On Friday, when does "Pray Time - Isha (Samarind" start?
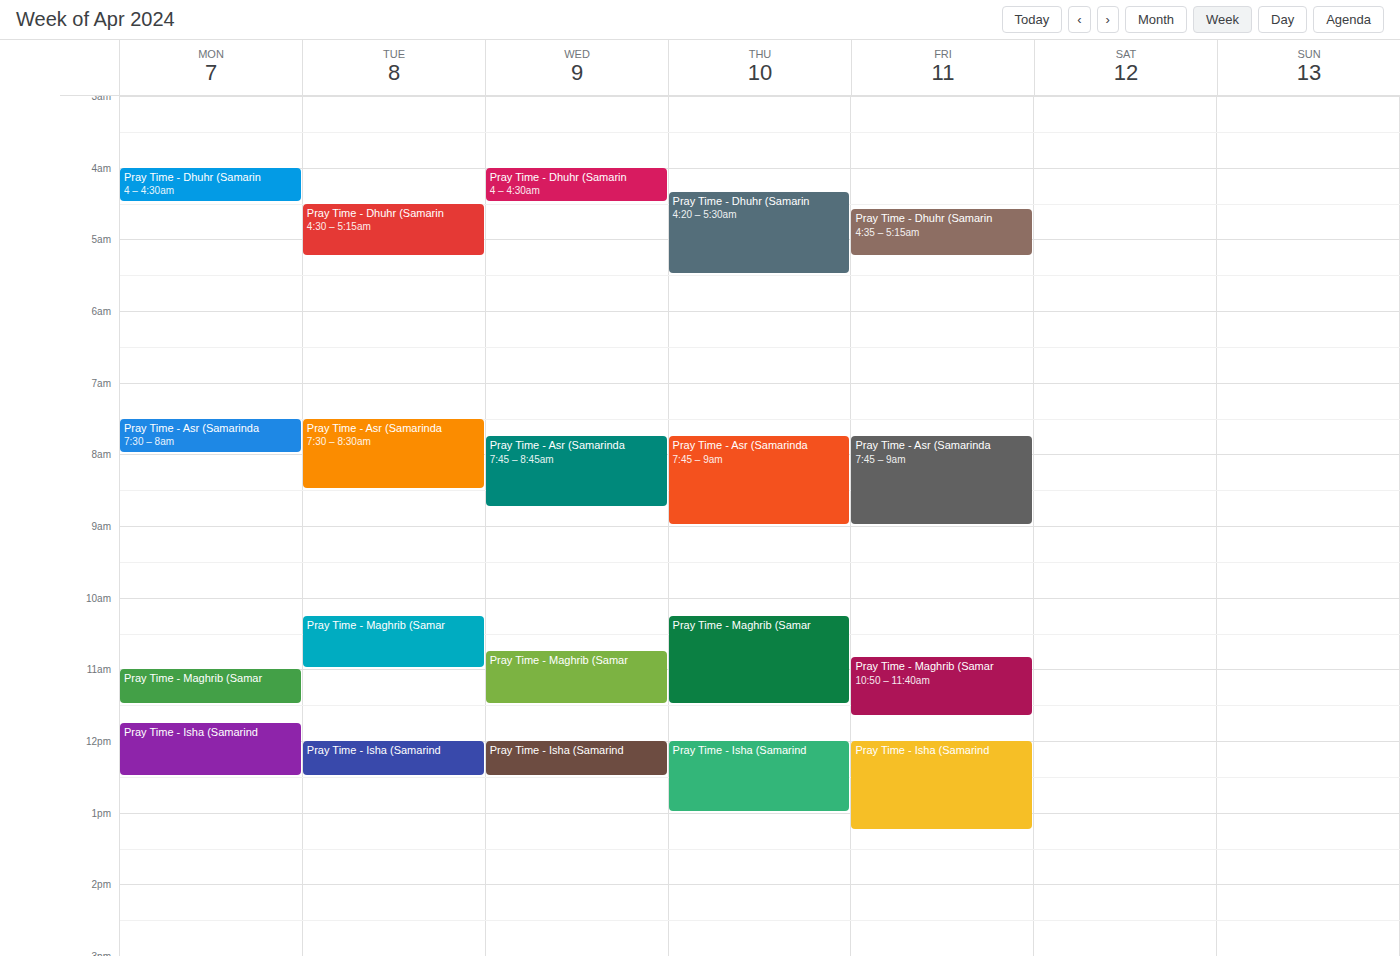
12:00 PM